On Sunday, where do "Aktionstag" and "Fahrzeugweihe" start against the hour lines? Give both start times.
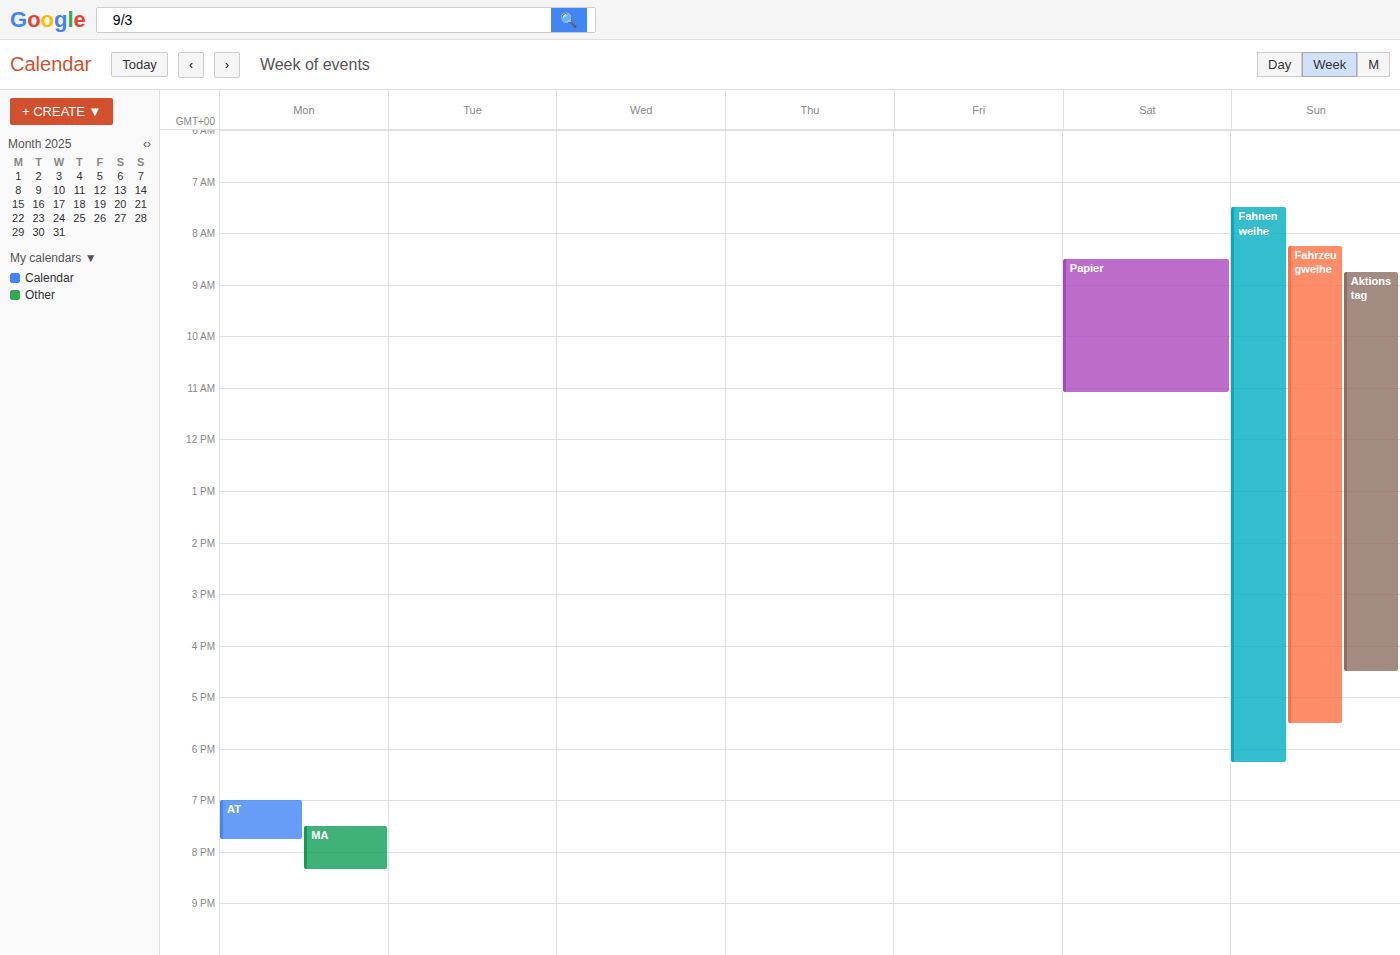
"Aktionstag": 8:45 AM, neither: three quarters of the way from the 8 AM line to the 9 AM line. "Fahrzeugweihe": 8:15 AM, neither: a quarter of the way from the 8 AM line to the 9 AM line.